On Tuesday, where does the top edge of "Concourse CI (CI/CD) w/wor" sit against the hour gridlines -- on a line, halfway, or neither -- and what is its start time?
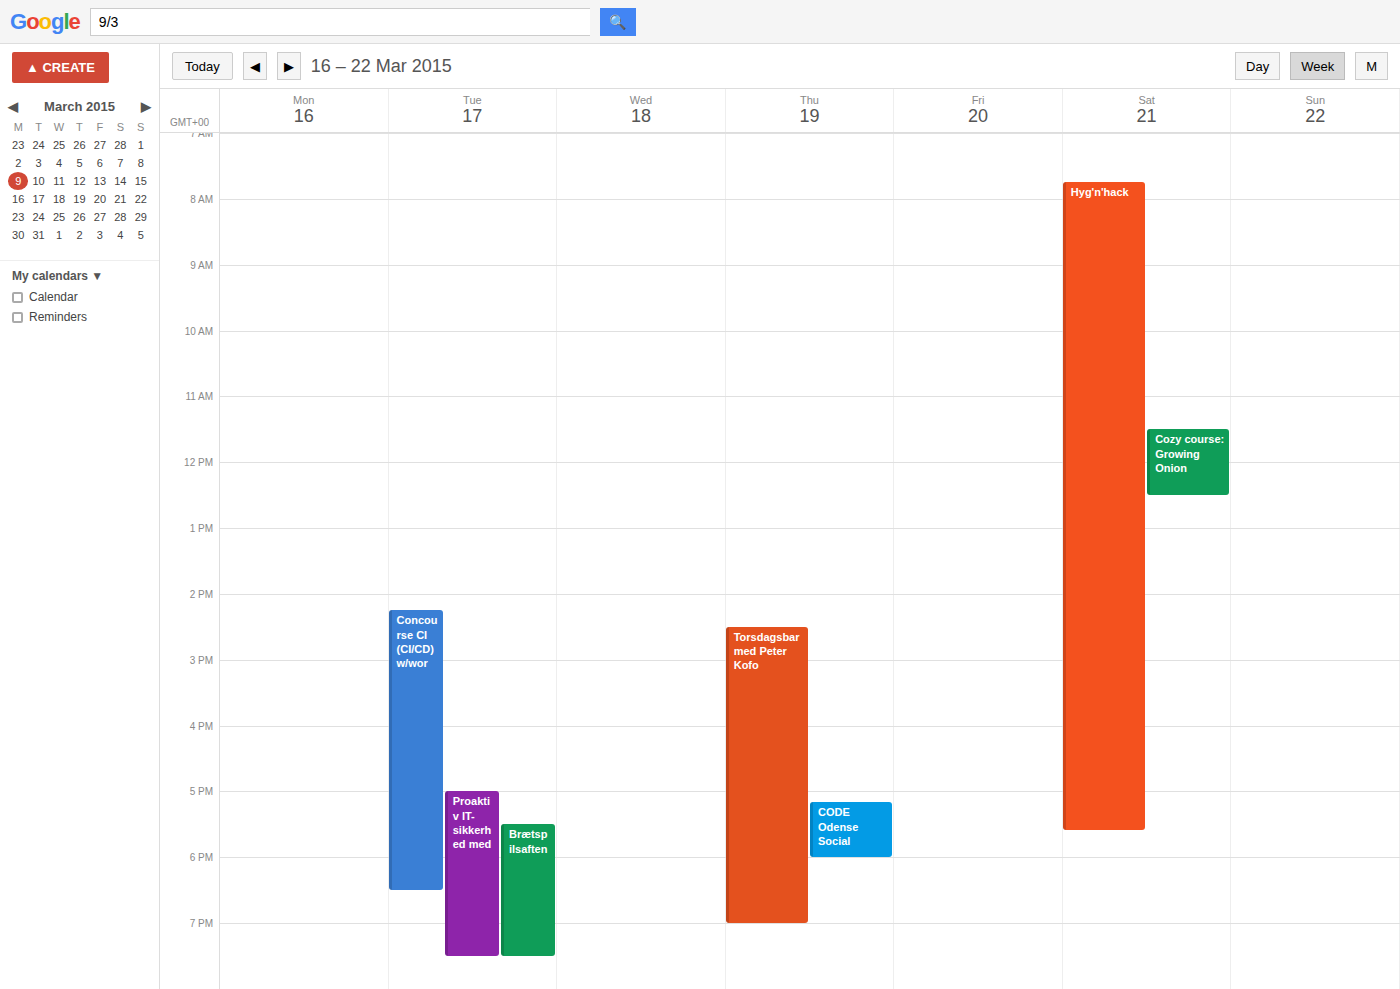
2:15 PM -- neither: a quarter of the way from the 2 PM line to the 3 PM line.